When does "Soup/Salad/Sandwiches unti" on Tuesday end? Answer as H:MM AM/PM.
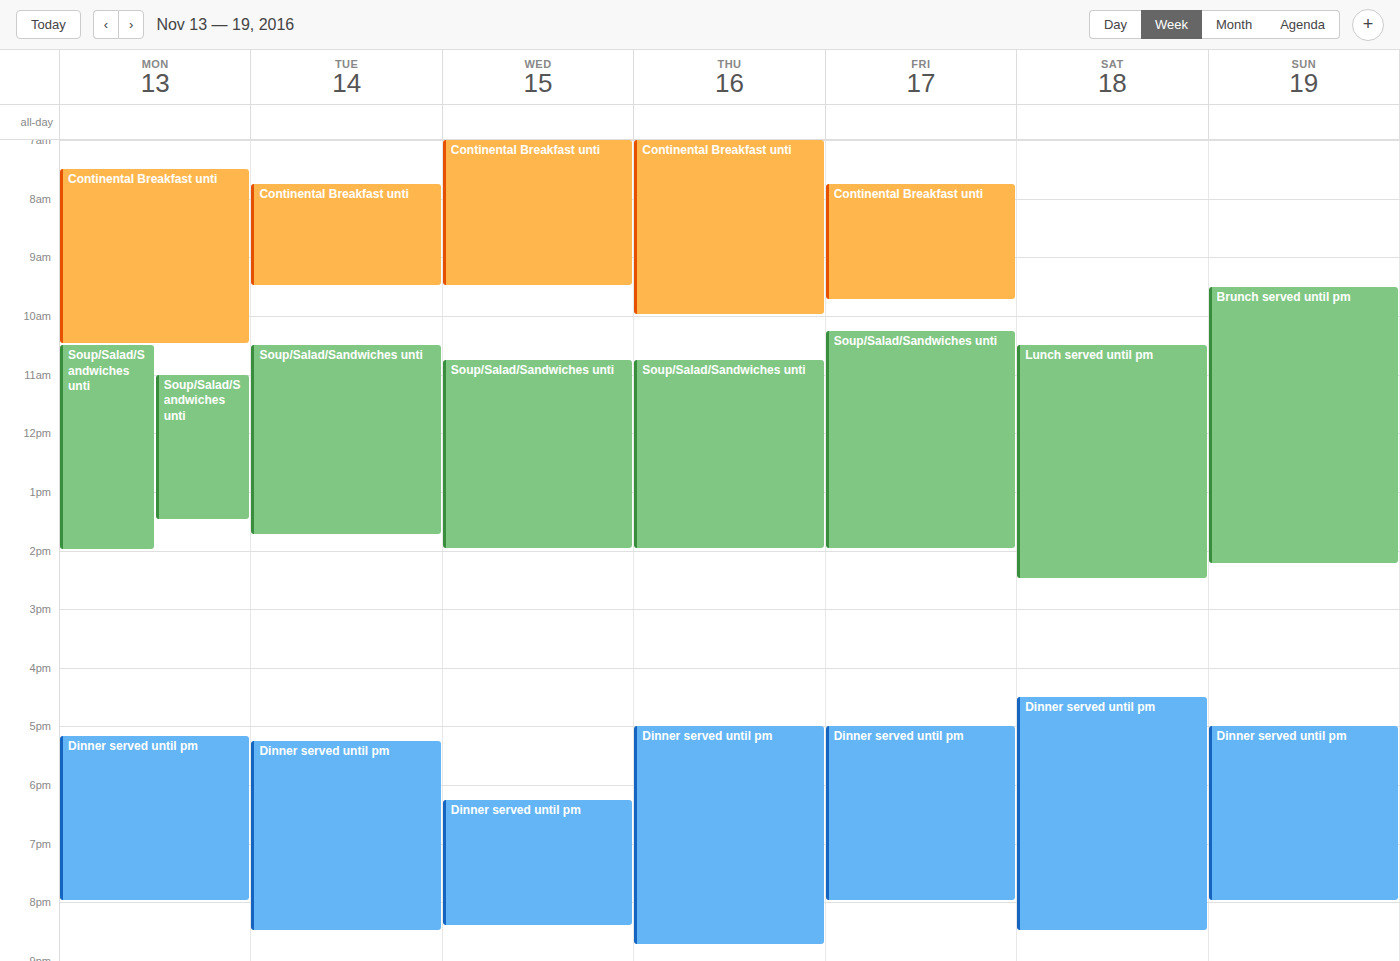
1:45 PM